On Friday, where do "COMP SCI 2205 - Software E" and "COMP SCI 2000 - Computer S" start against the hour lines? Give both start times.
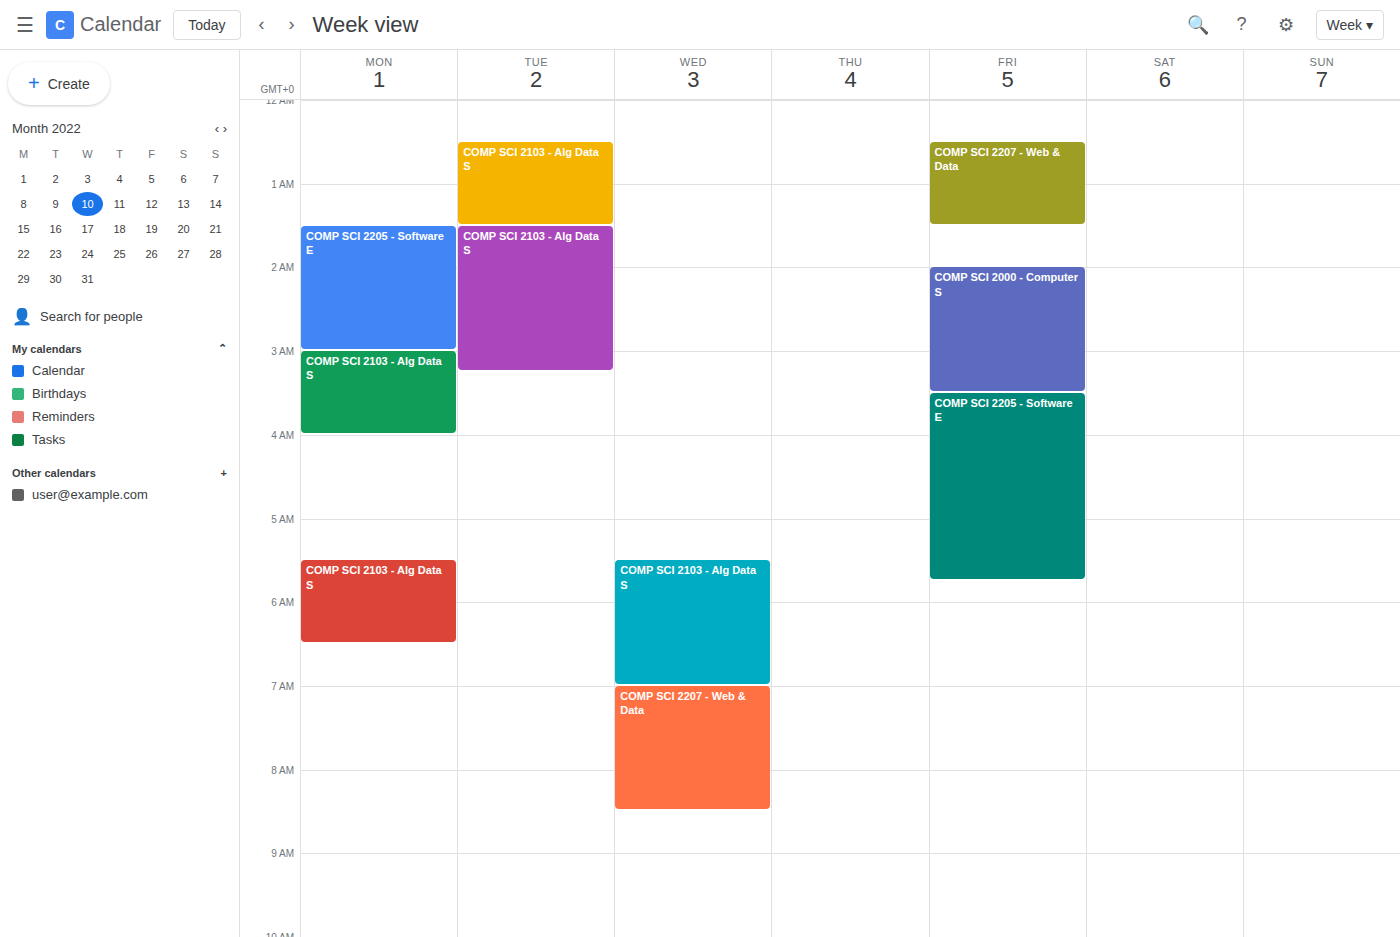
"COMP SCI 2205 - Software E": 3:30 AM, halfway between the 3 AM and 4 AM lines. "COMP SCI 2000 - Computer S": 2:00 AM, exactly on the 2 AM line.